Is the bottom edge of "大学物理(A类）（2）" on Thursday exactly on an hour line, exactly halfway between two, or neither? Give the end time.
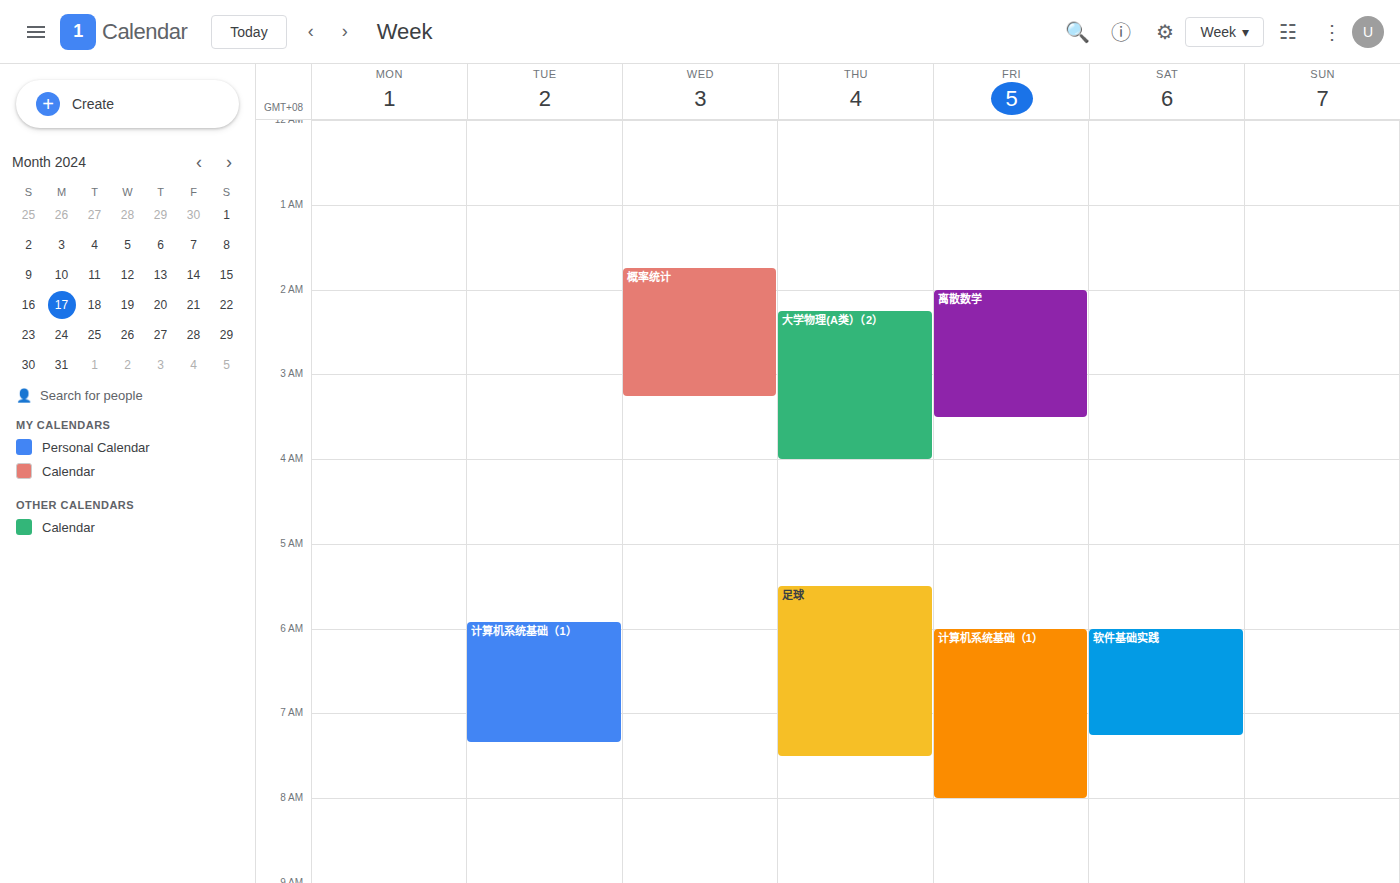
4:00 AM -- exactly on the 4 AM line.